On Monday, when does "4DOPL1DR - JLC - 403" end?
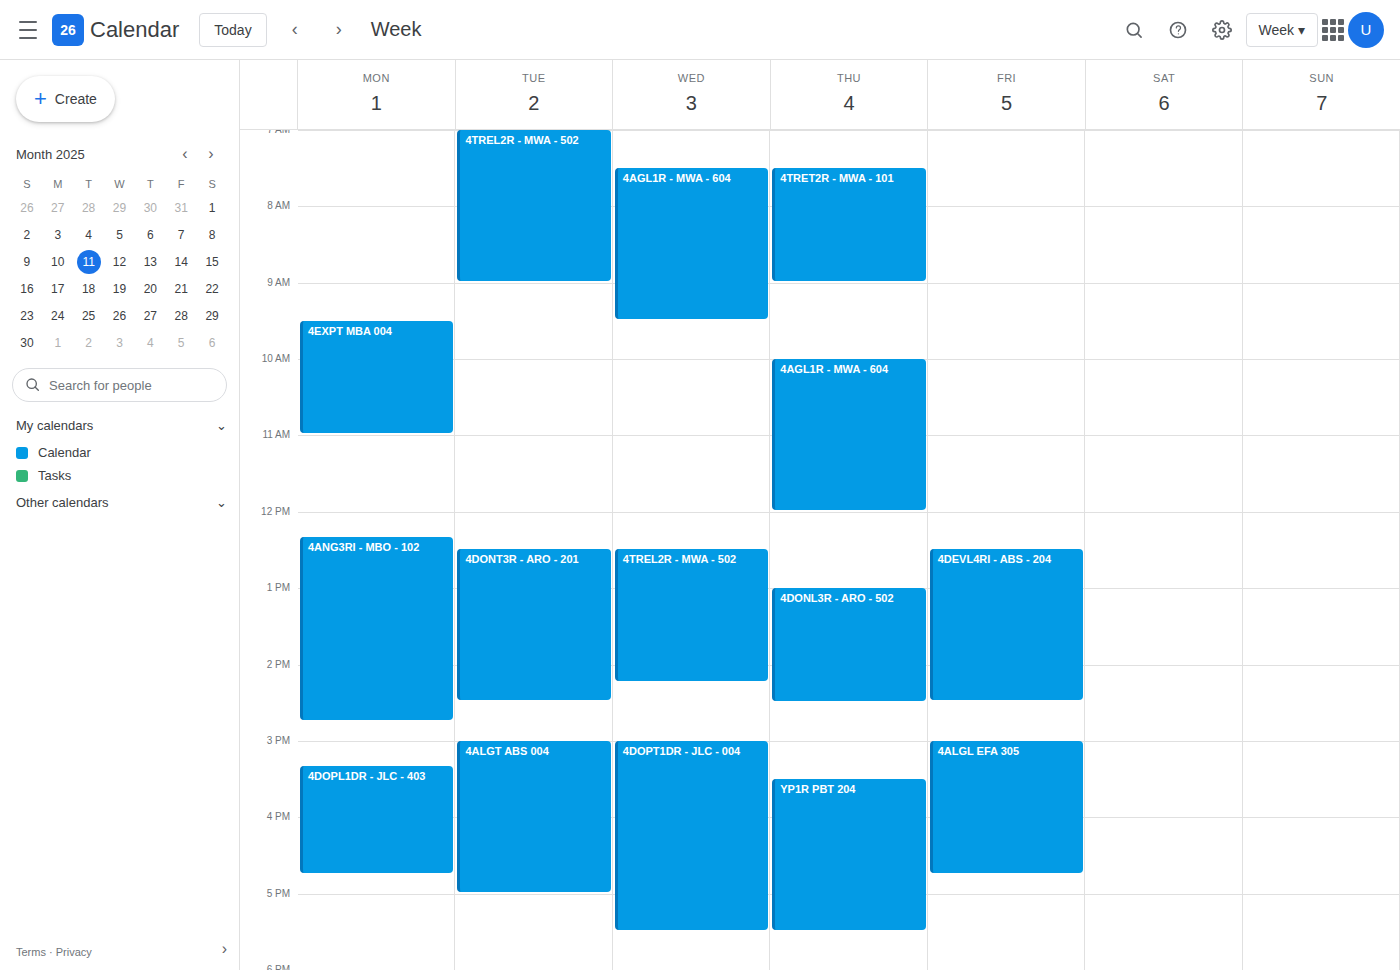
4:45 PM